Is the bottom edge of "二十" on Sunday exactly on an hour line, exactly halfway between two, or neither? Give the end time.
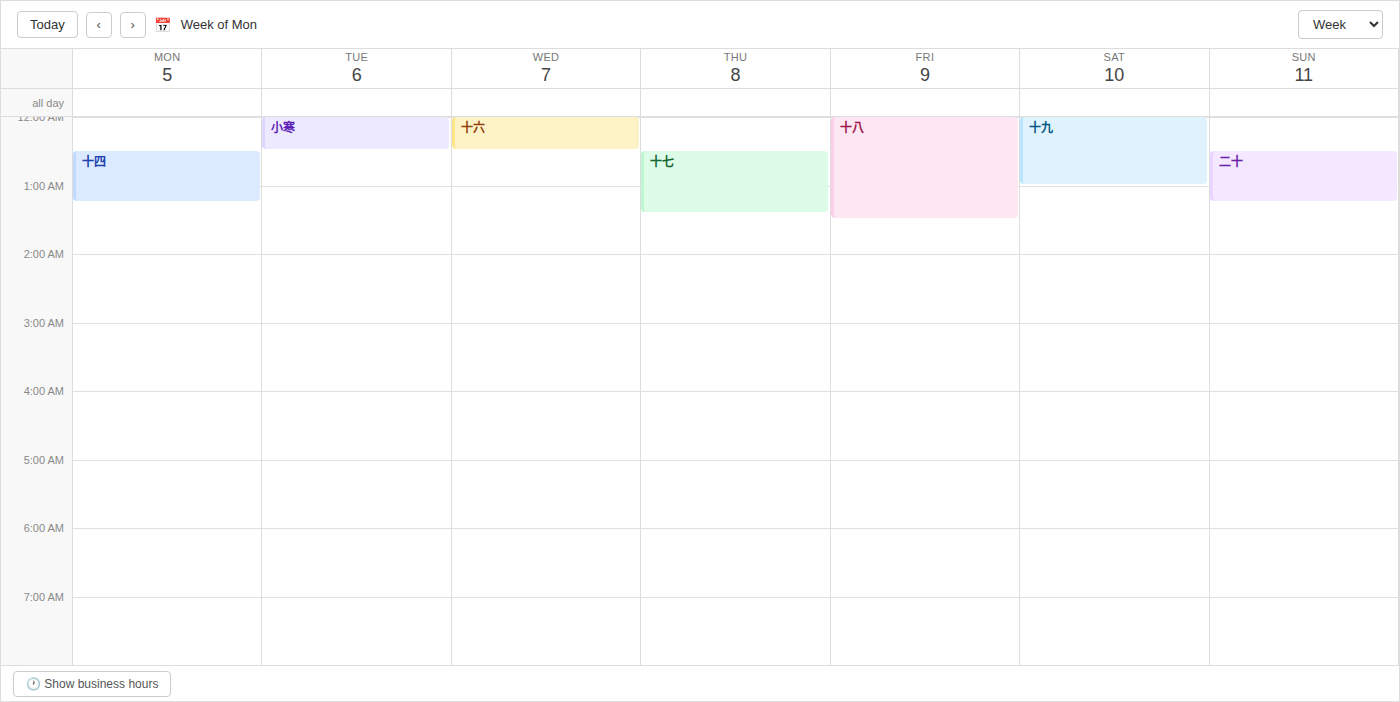
1:15 AM -- neither: a quarter of the way from the 1 AM line to the 2 AM line.